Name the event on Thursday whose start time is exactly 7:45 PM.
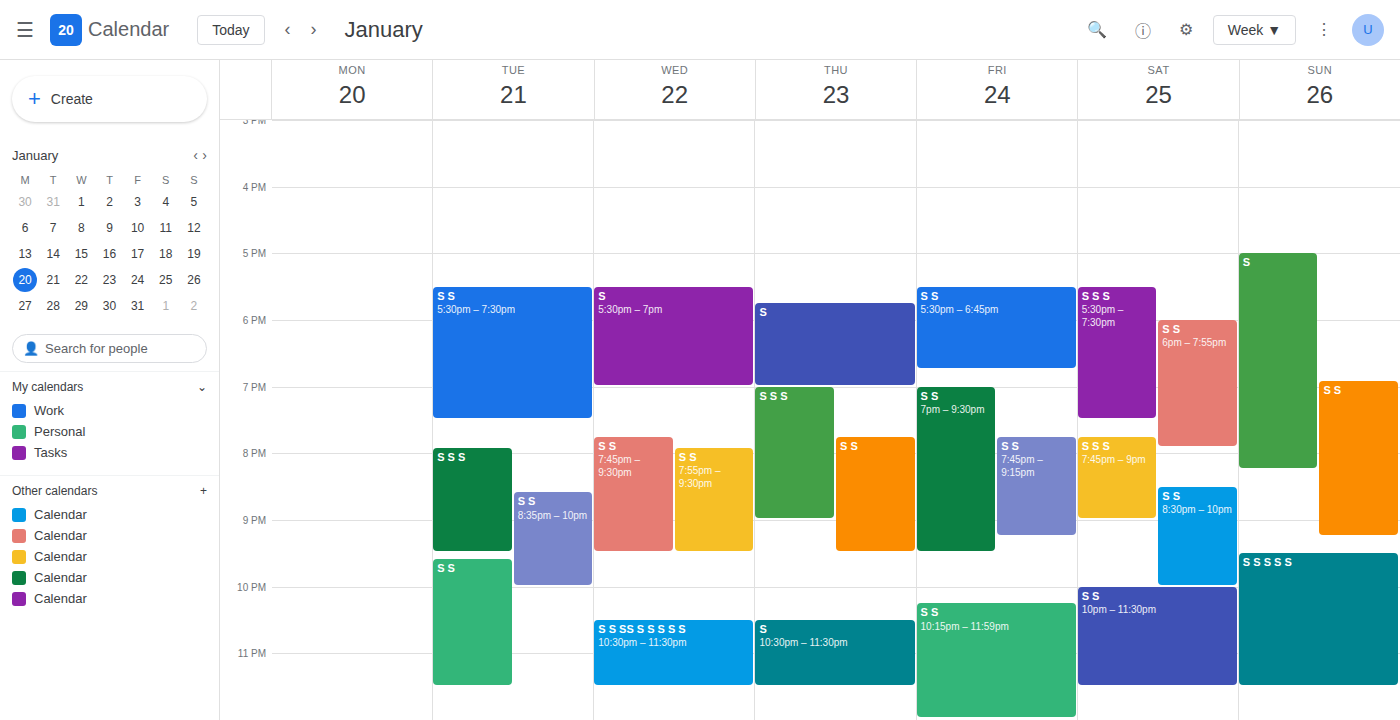
"S S"